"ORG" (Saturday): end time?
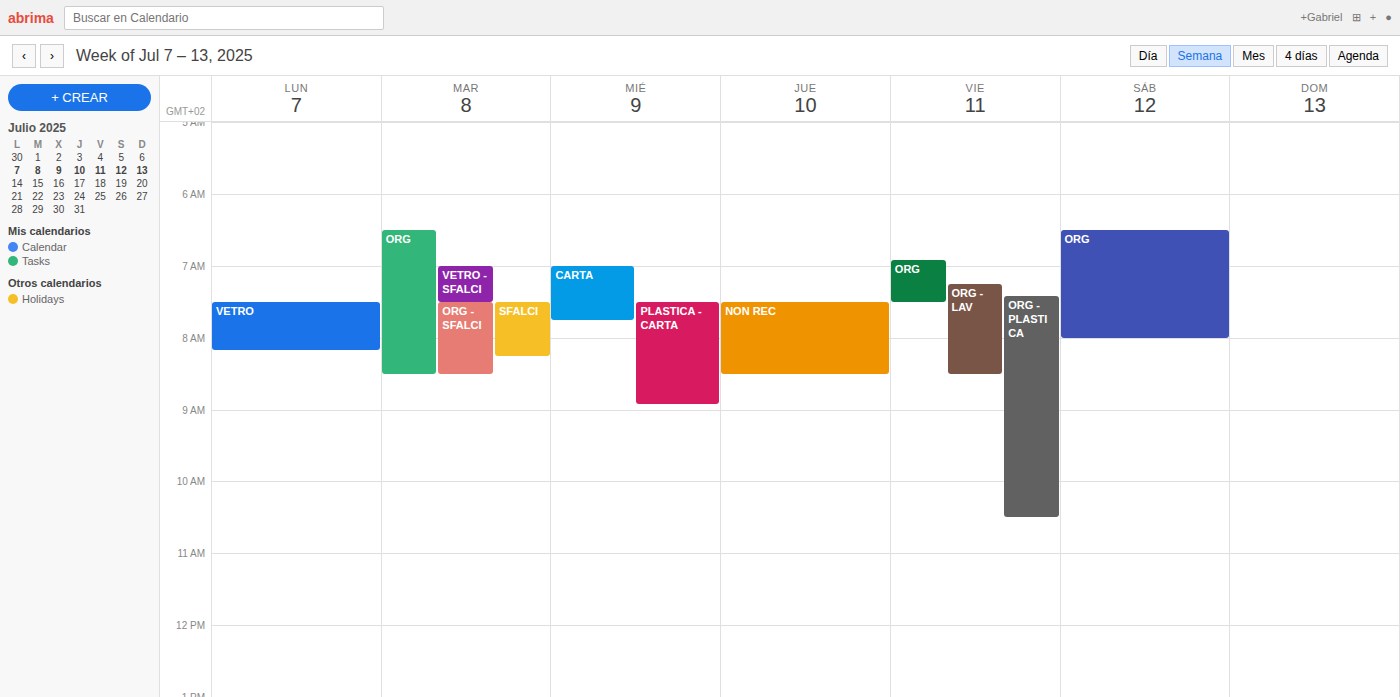
8:00 AM